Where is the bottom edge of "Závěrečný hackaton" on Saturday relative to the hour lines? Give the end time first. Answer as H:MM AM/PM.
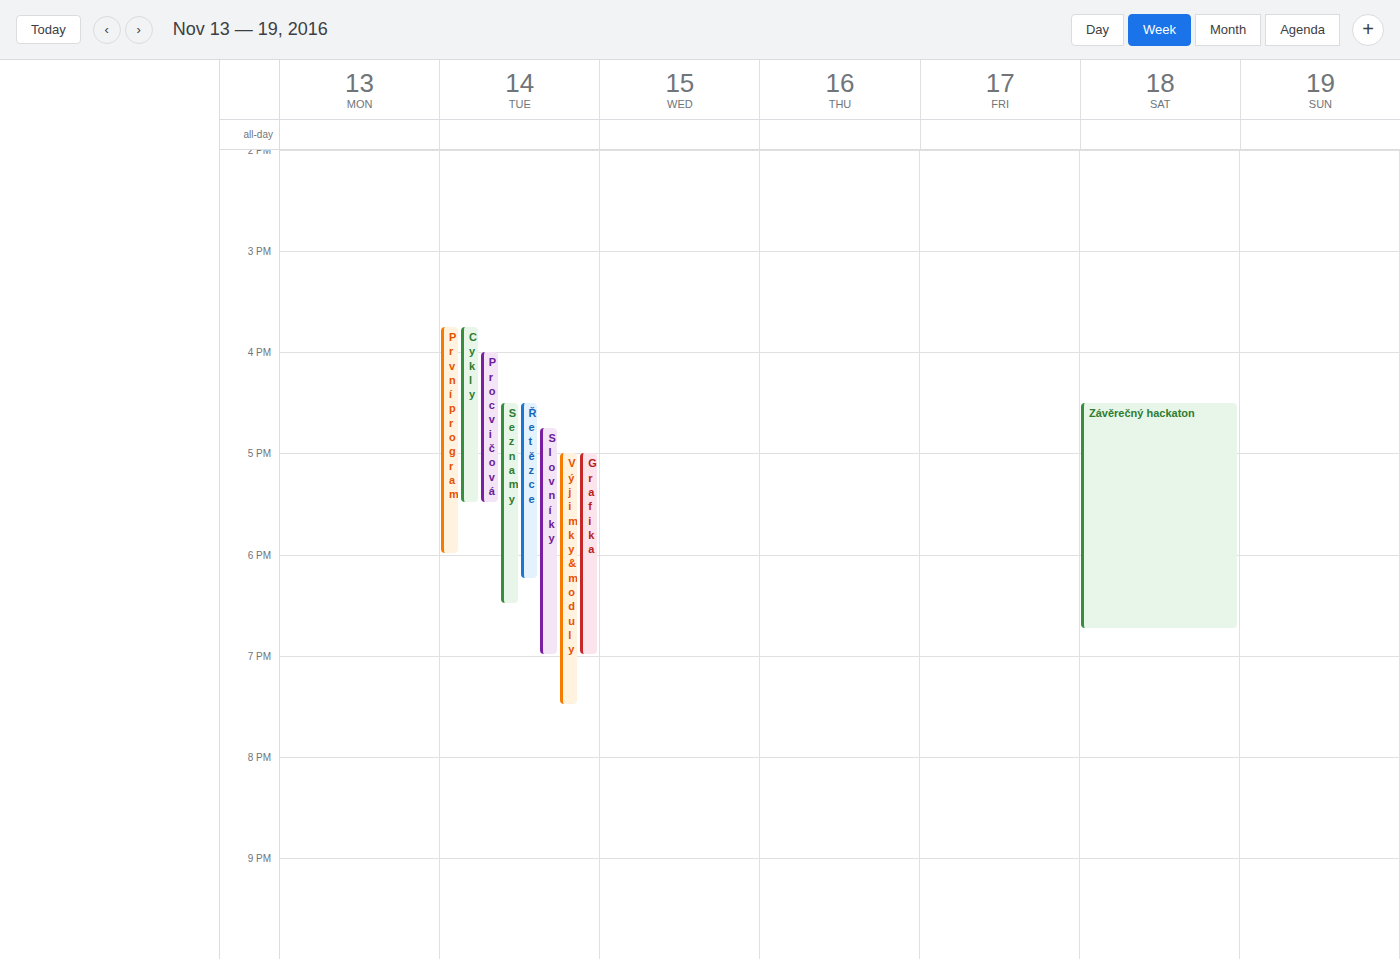
6:45 PM -- neither: three quarters of the way from the 6 PM line to the 7 PM line.